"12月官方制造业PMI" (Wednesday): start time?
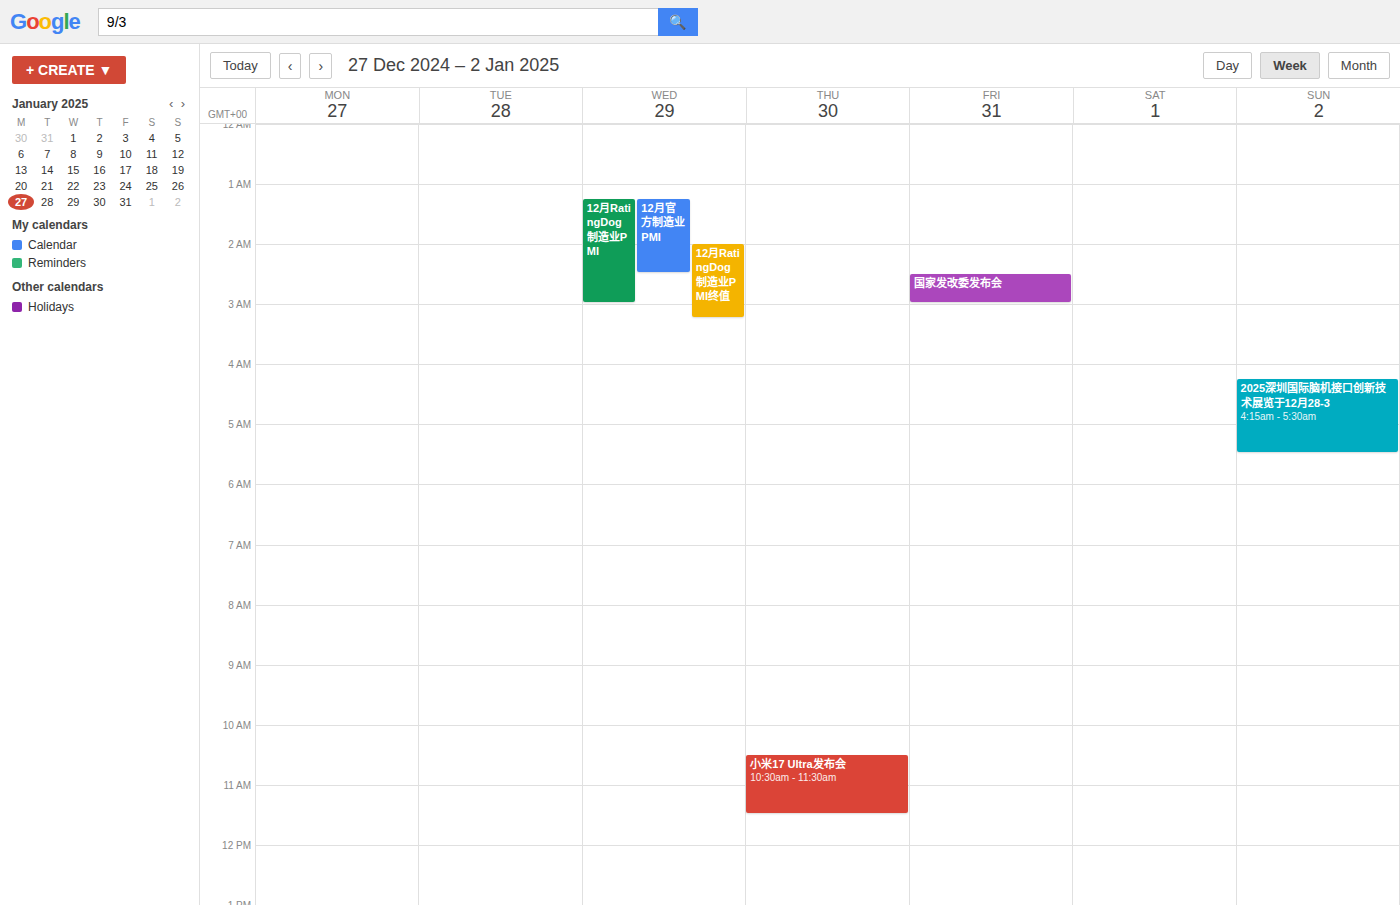
1:15 AM